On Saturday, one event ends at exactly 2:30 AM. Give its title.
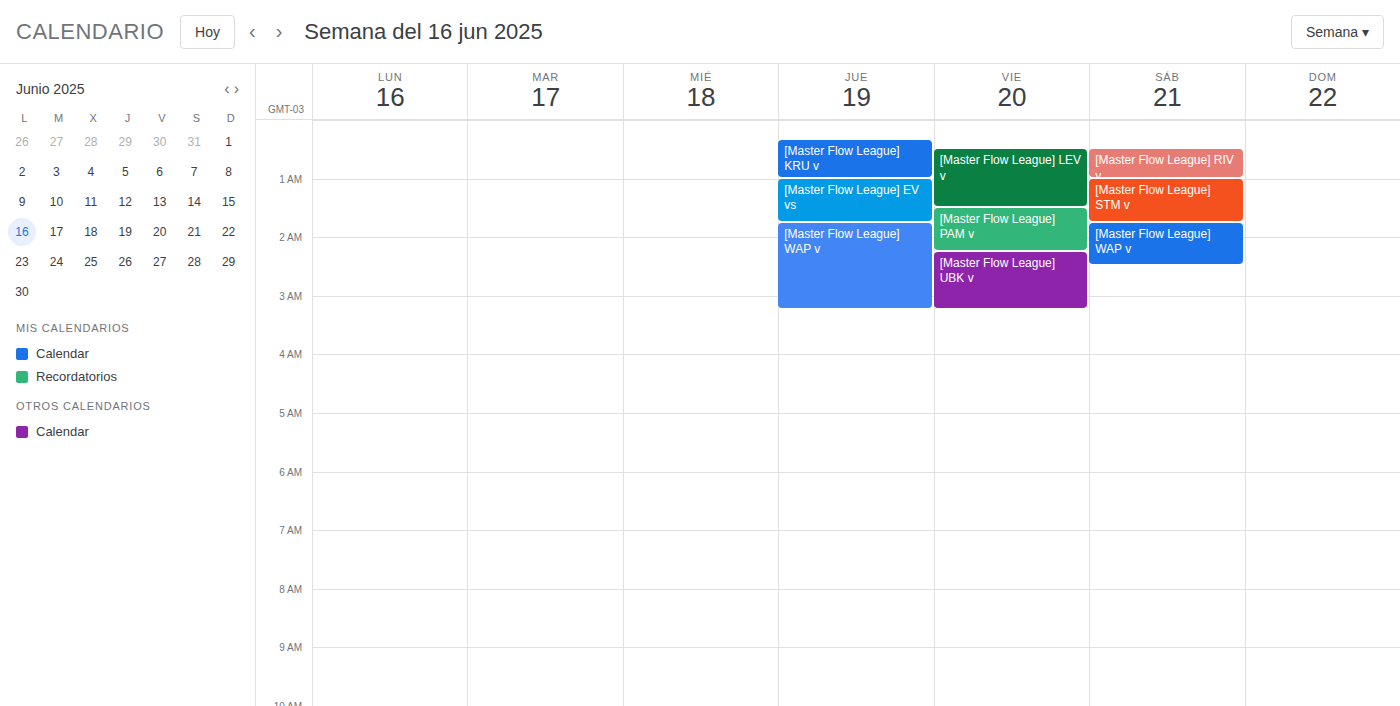
"[Master Flow League] WAP v"